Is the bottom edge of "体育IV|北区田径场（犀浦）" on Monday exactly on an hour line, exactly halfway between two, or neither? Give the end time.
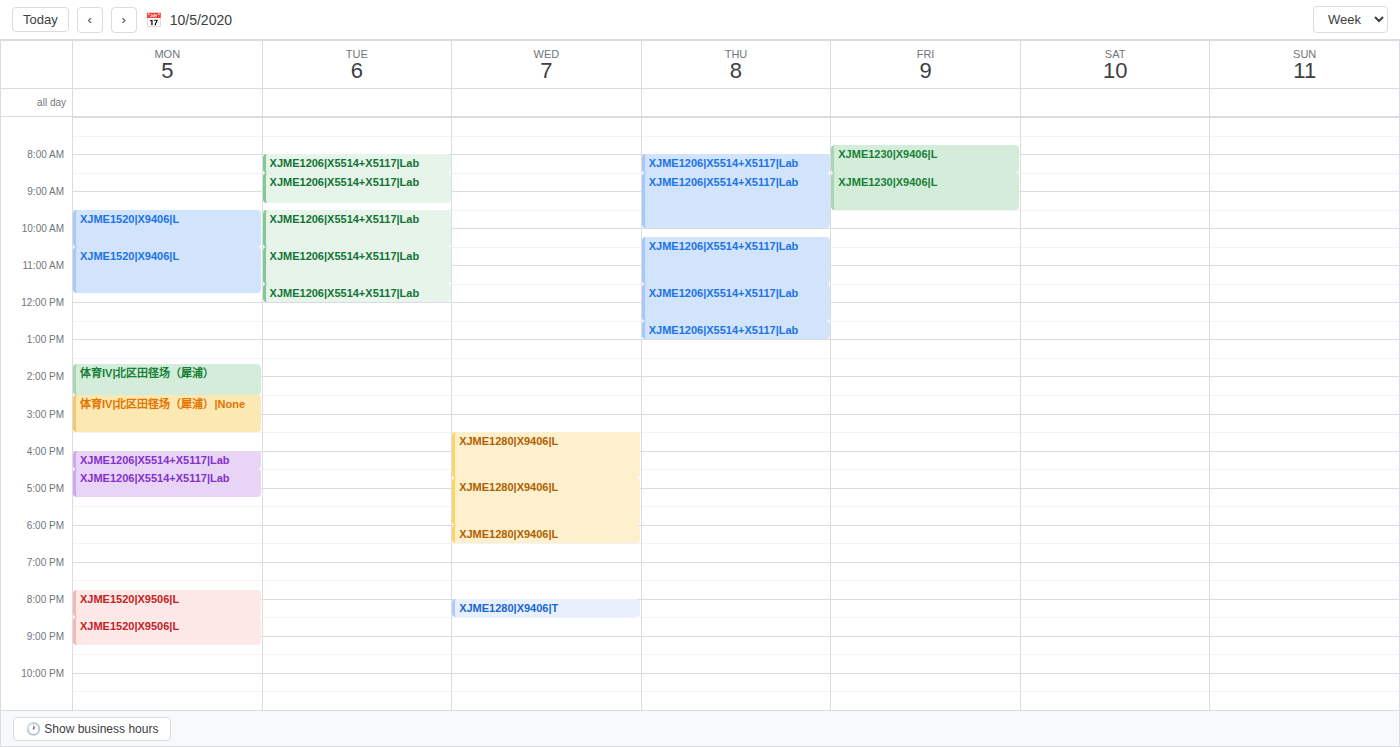
2:30 PM -- halfway between the 2 PM and 3 PM lines.